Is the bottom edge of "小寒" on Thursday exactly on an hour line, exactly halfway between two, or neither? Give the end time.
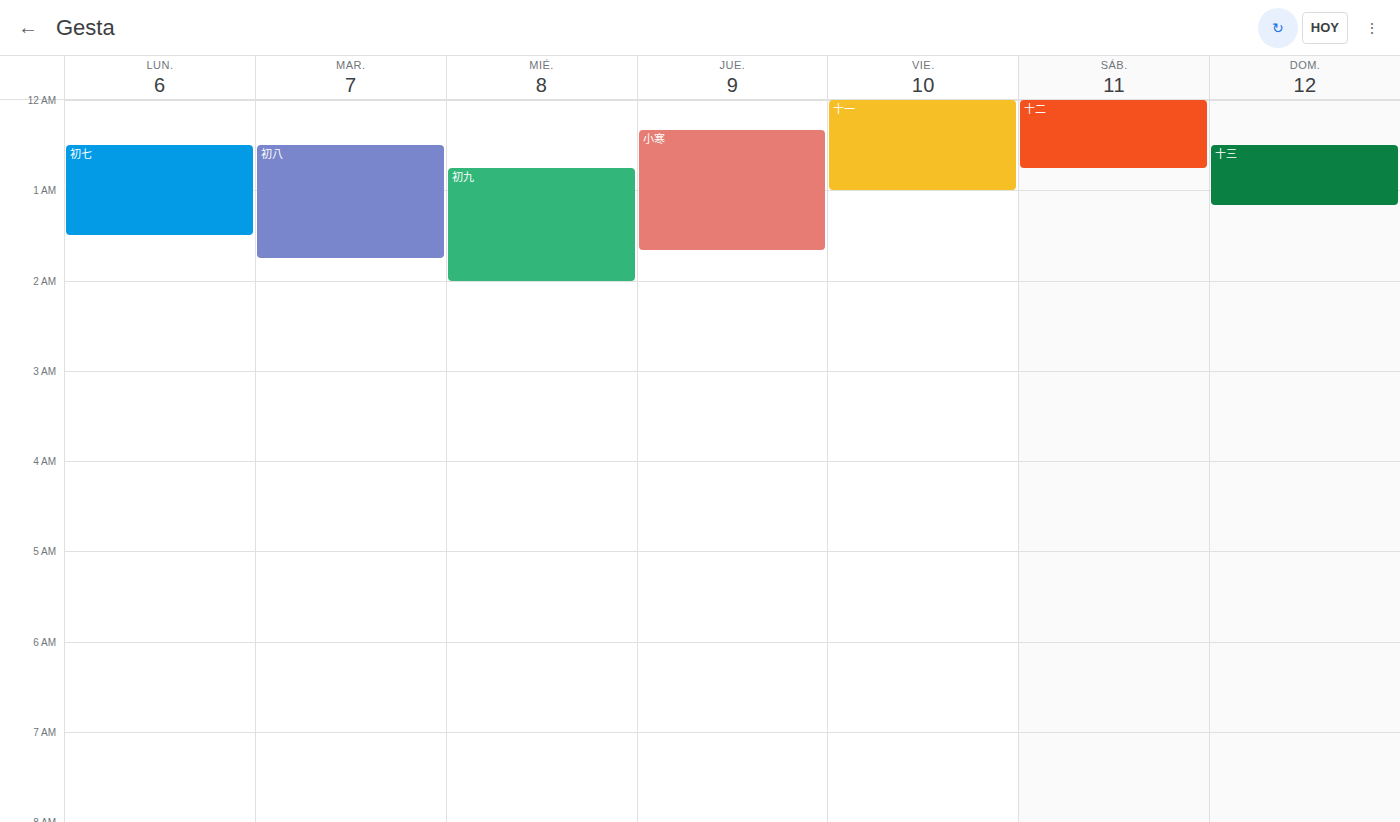
1:40 AM -- neither: 40 minutes below the 1 AM line and 20 minutes above the 2 AM line.